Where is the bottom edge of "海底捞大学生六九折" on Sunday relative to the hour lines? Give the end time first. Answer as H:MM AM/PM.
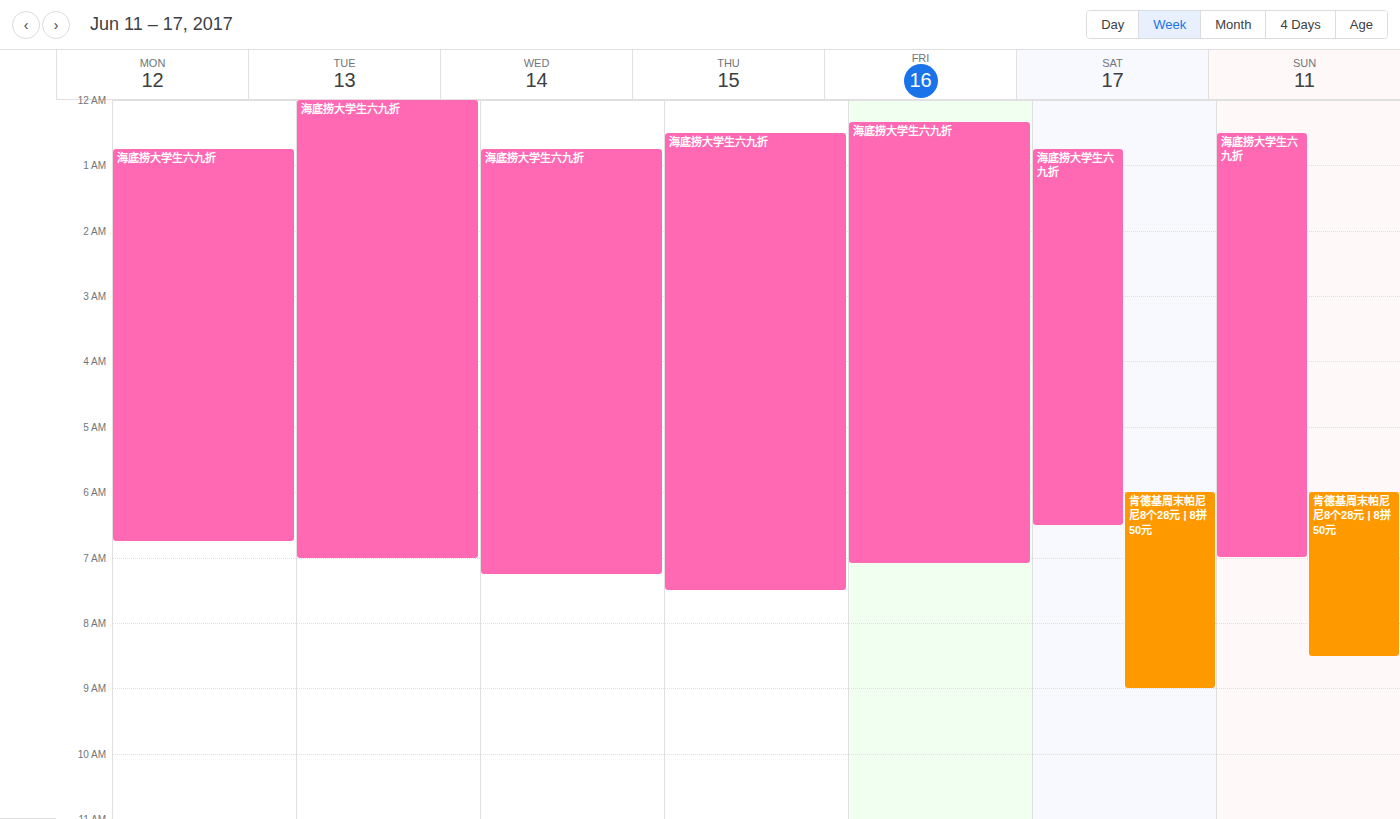
7:00 AM -- exactly on the 7 AM line.